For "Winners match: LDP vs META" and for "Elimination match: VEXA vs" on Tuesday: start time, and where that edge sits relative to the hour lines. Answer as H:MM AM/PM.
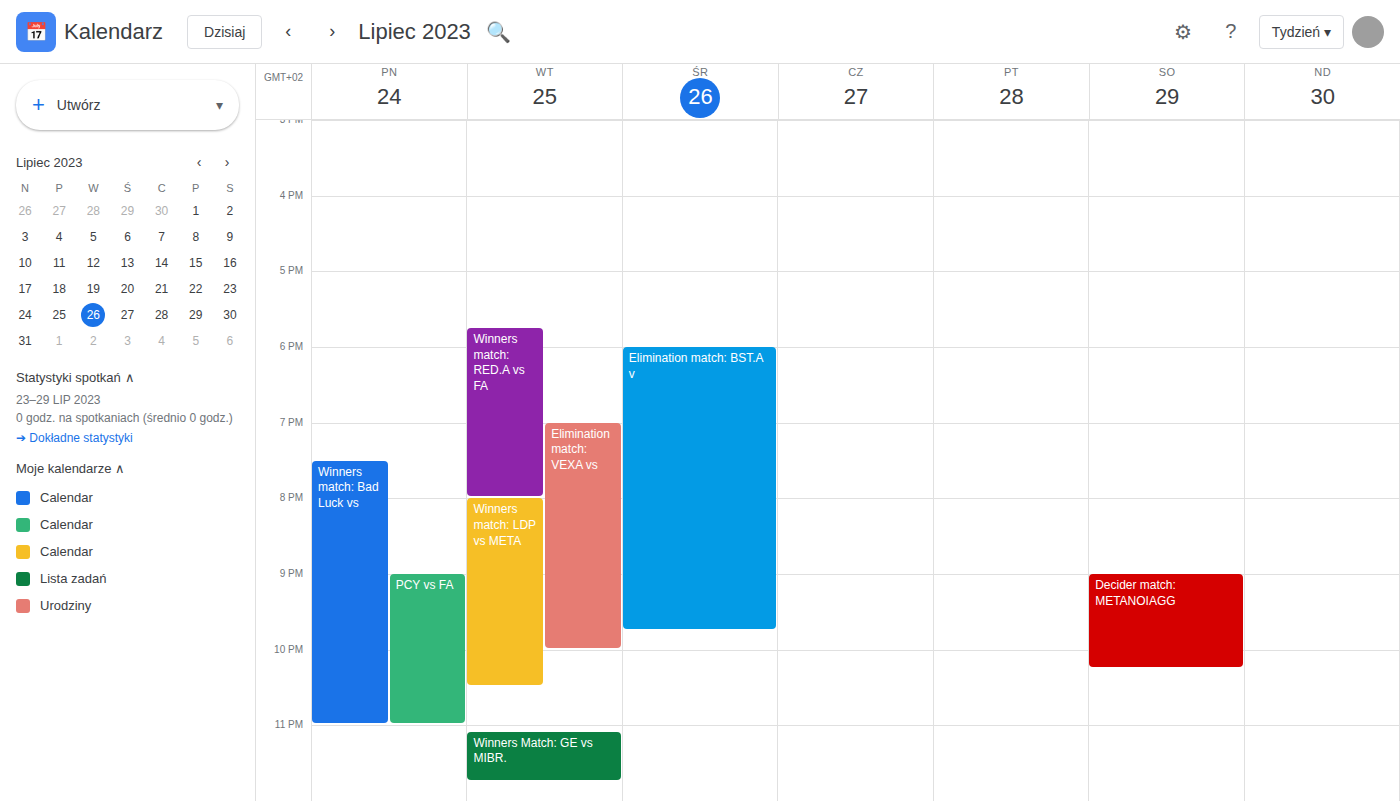
"Winners match: LDP vs META": 8:00 PM, exactly on the 8 PM line. "Elimination match: VEXA vs": 7:00 PM, exactly on the 7 PM line.